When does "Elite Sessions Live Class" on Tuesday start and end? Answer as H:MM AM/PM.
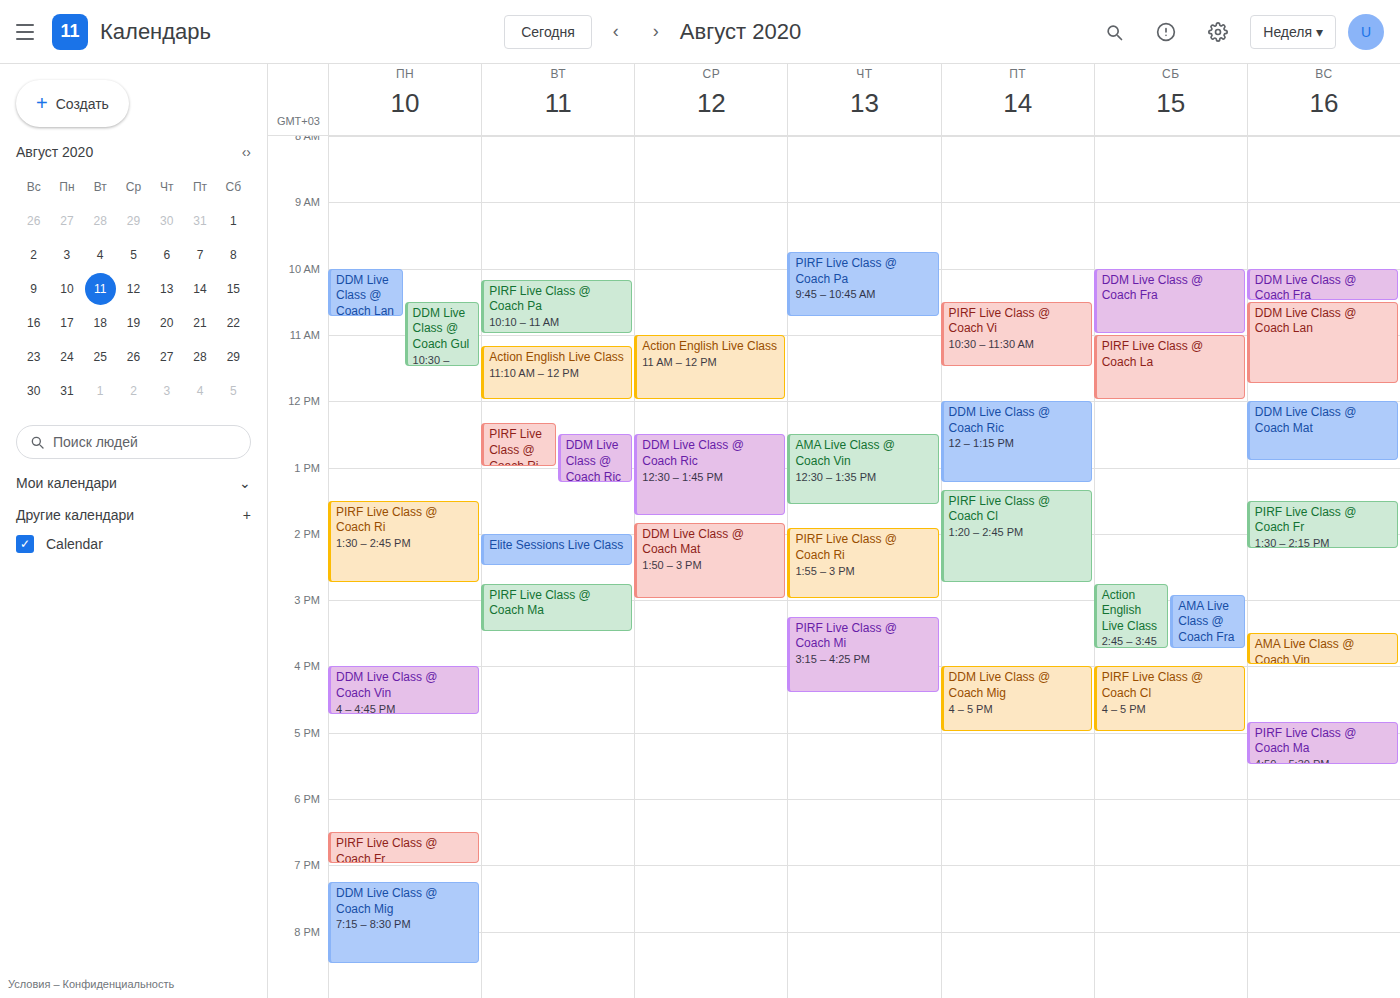
2:00 PM to 2:30 PM